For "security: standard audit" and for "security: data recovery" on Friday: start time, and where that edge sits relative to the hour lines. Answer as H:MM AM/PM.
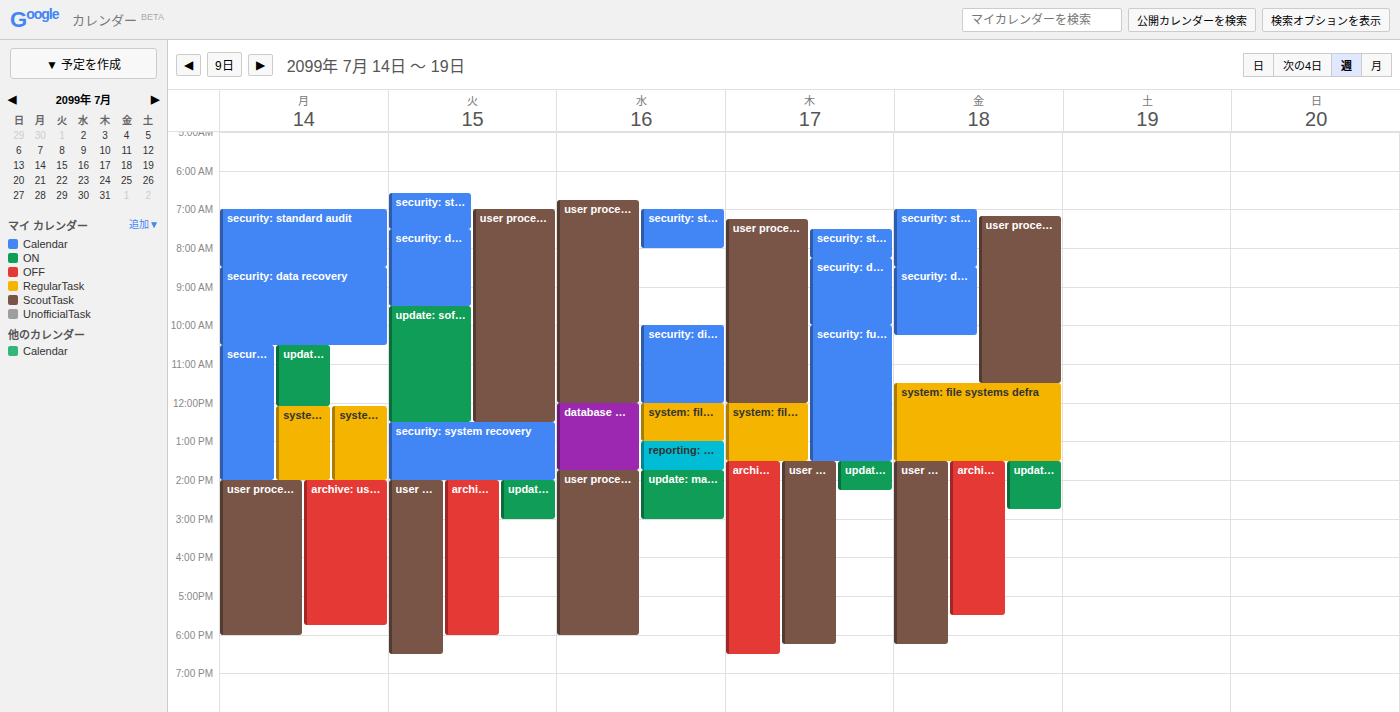
"security: standard audit": 7:00 AM, exactly on the 7 AM line. "security: data recovery": 8:30 AM, halfway between the 8 AM and 9 AM lines.